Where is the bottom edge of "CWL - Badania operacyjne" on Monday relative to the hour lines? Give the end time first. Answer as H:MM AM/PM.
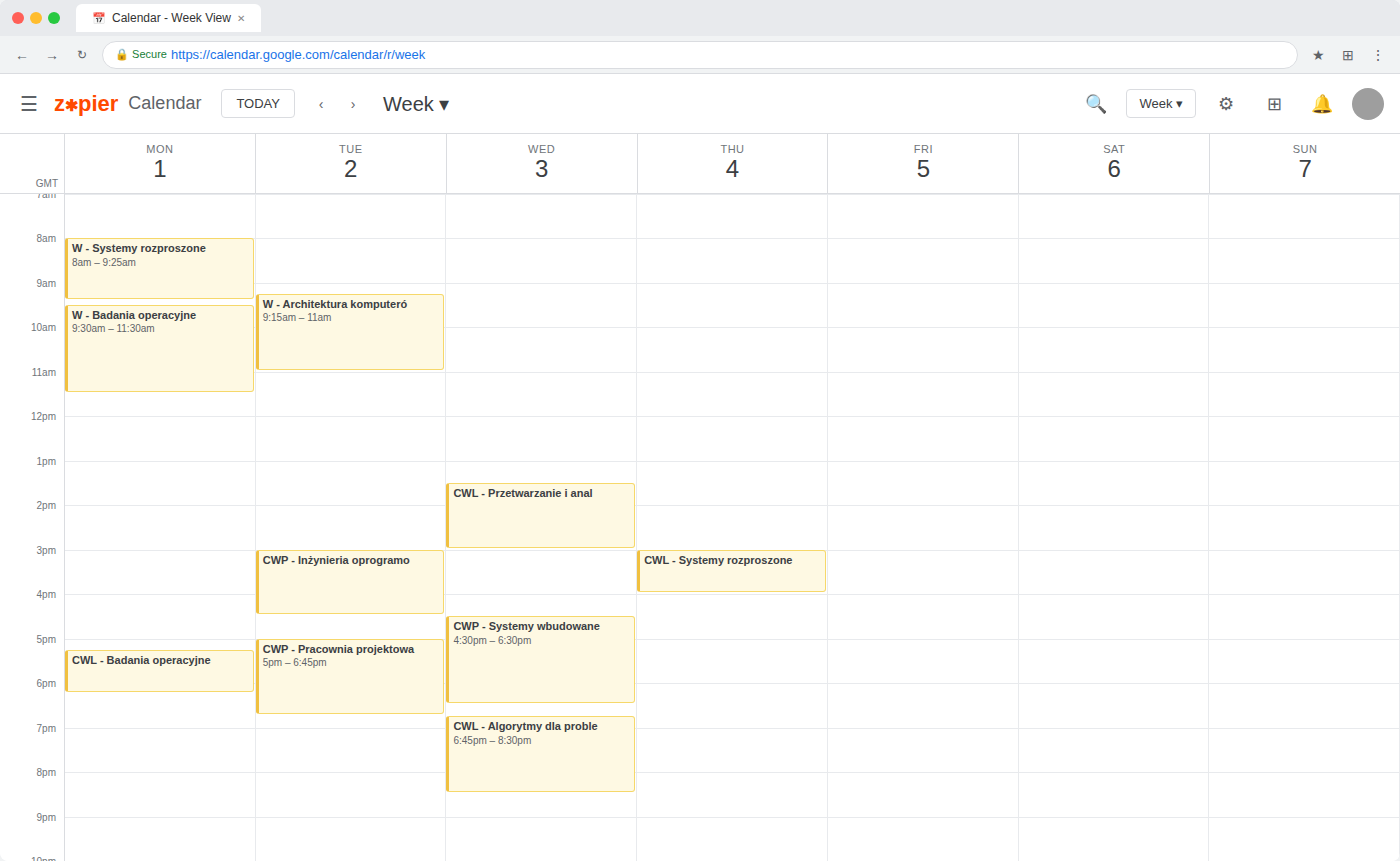
6:15 PM -- neither: a quarter of the way from the 6 PM line to the 7 PM line.